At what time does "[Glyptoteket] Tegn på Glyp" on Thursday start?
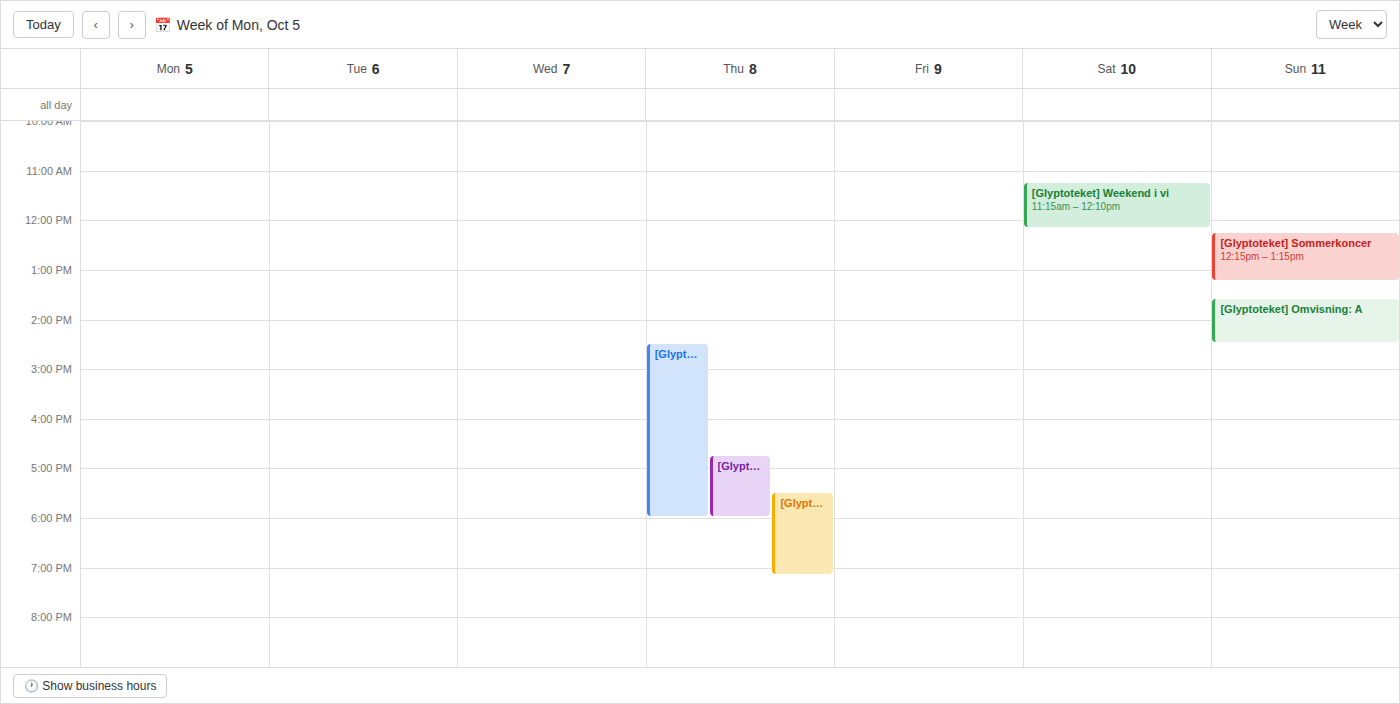
2:30 PM